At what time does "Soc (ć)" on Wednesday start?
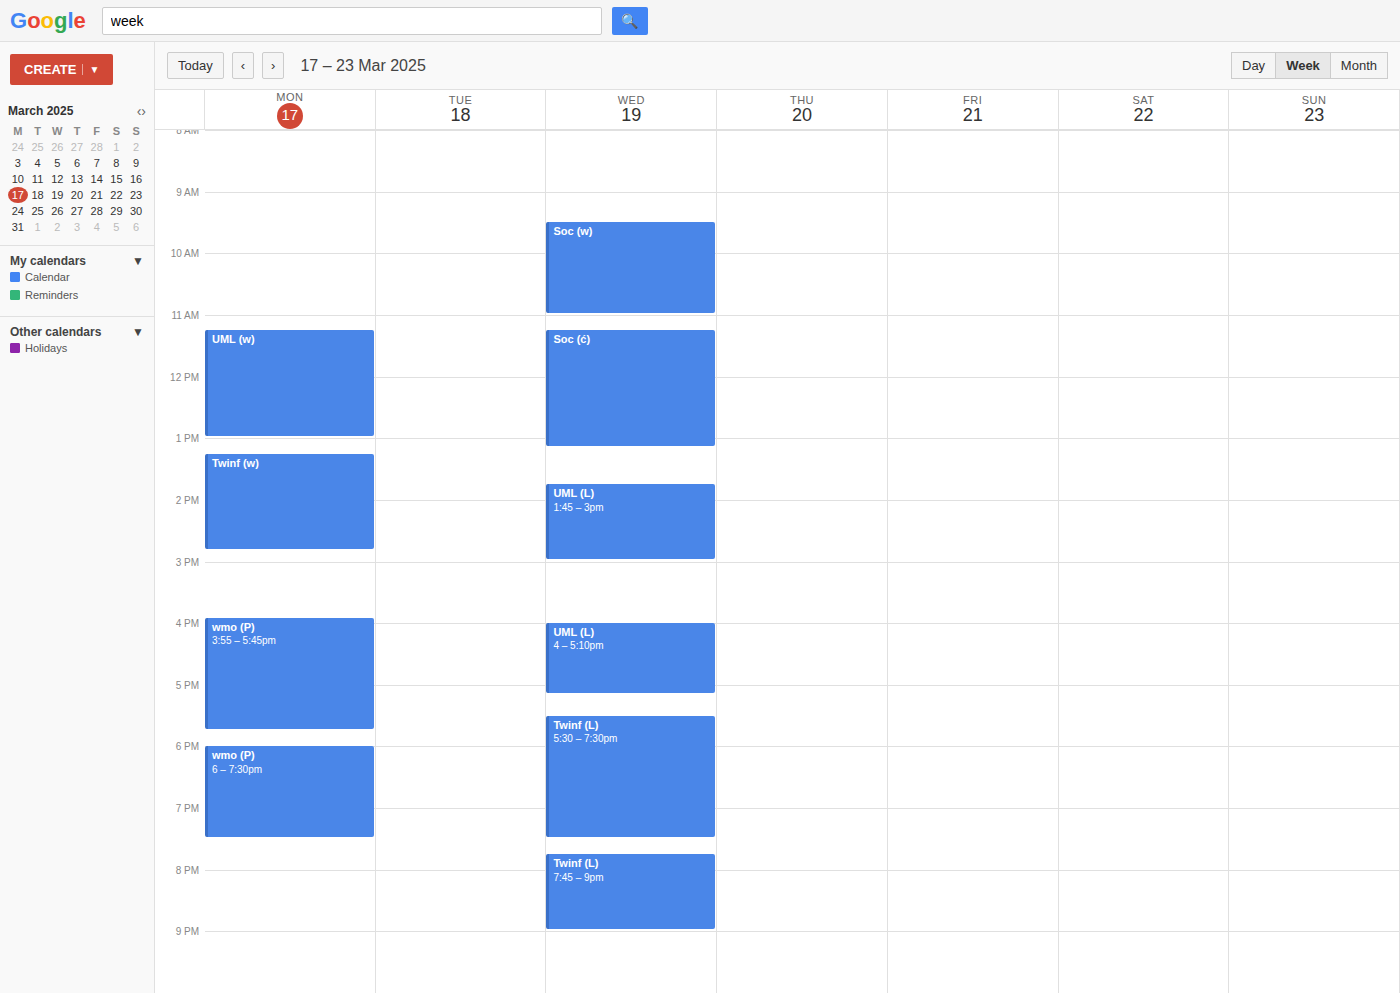
11:15 AM